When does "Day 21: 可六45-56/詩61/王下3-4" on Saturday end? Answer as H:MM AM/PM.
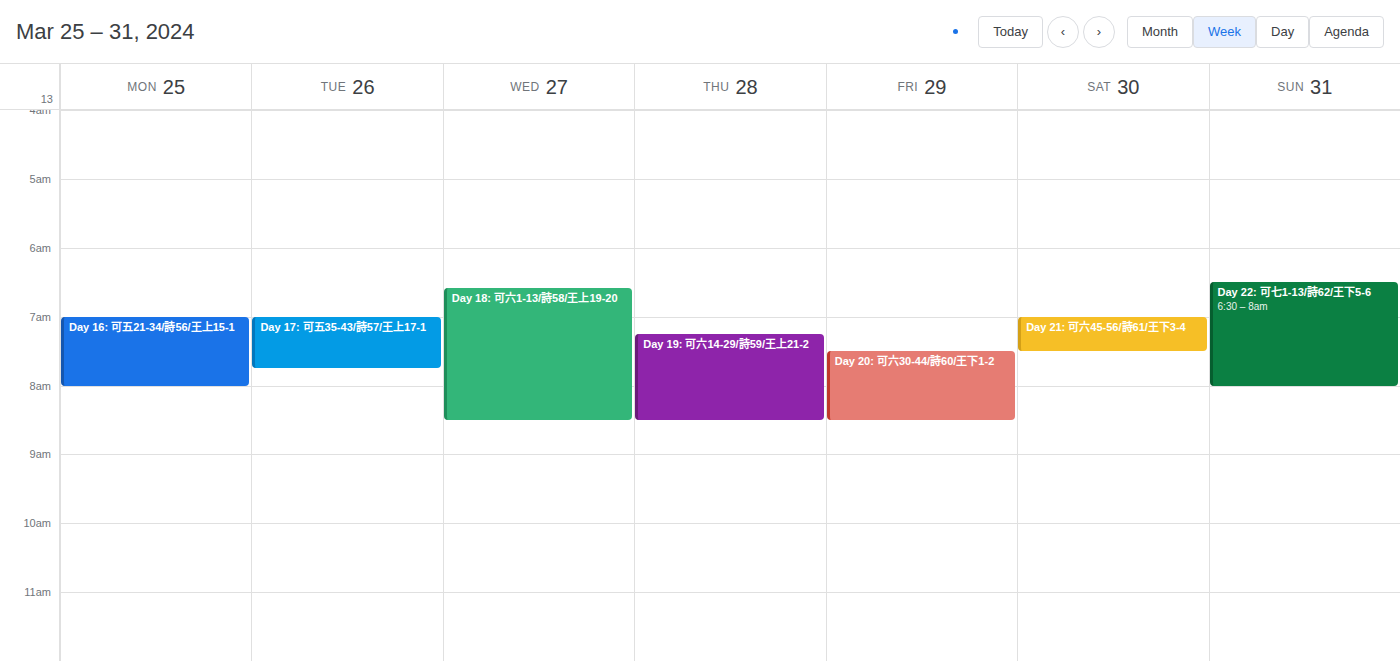
7:30 AM